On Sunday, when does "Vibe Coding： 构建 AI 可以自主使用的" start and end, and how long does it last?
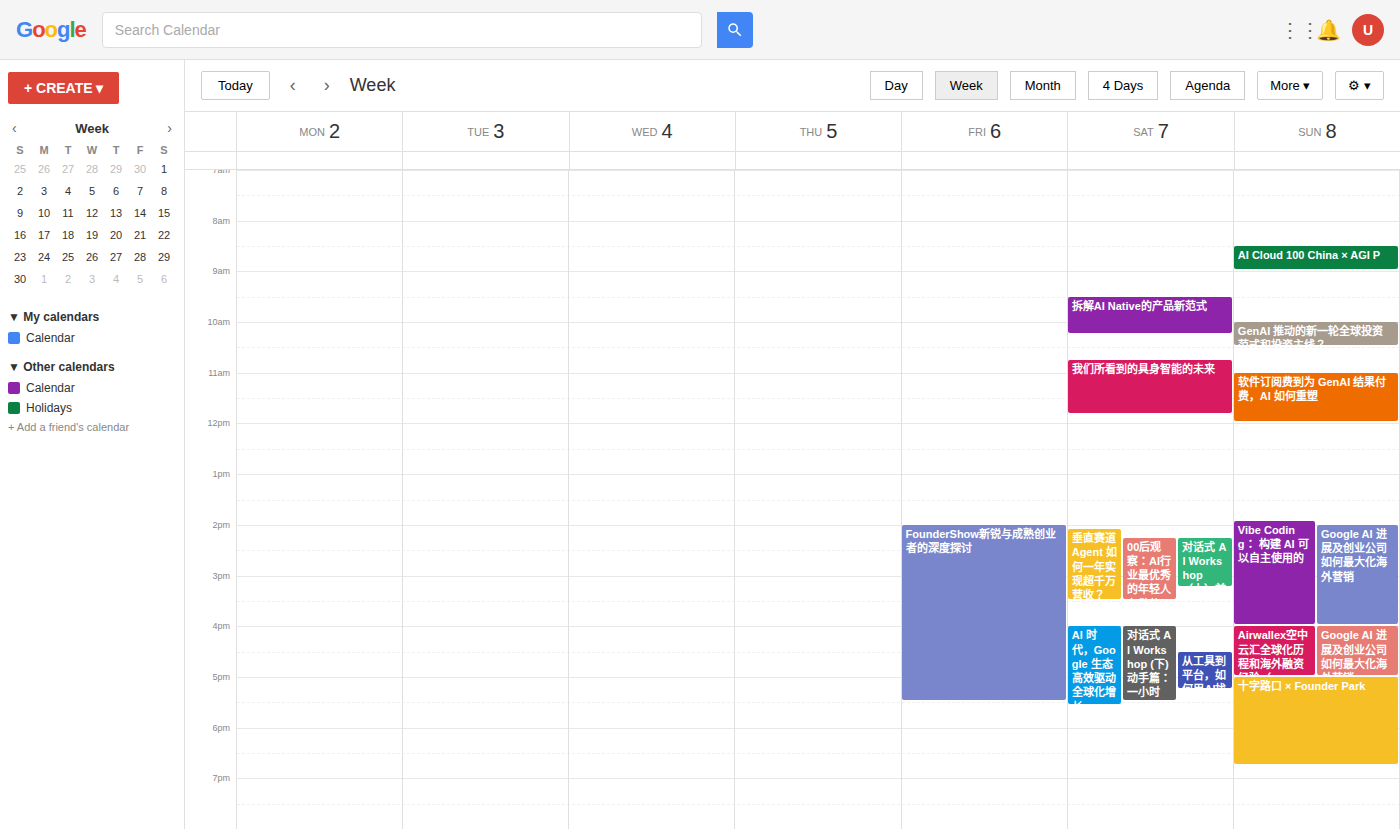
1:55 PM to 4:00 PM, 2 hours 5 minutes